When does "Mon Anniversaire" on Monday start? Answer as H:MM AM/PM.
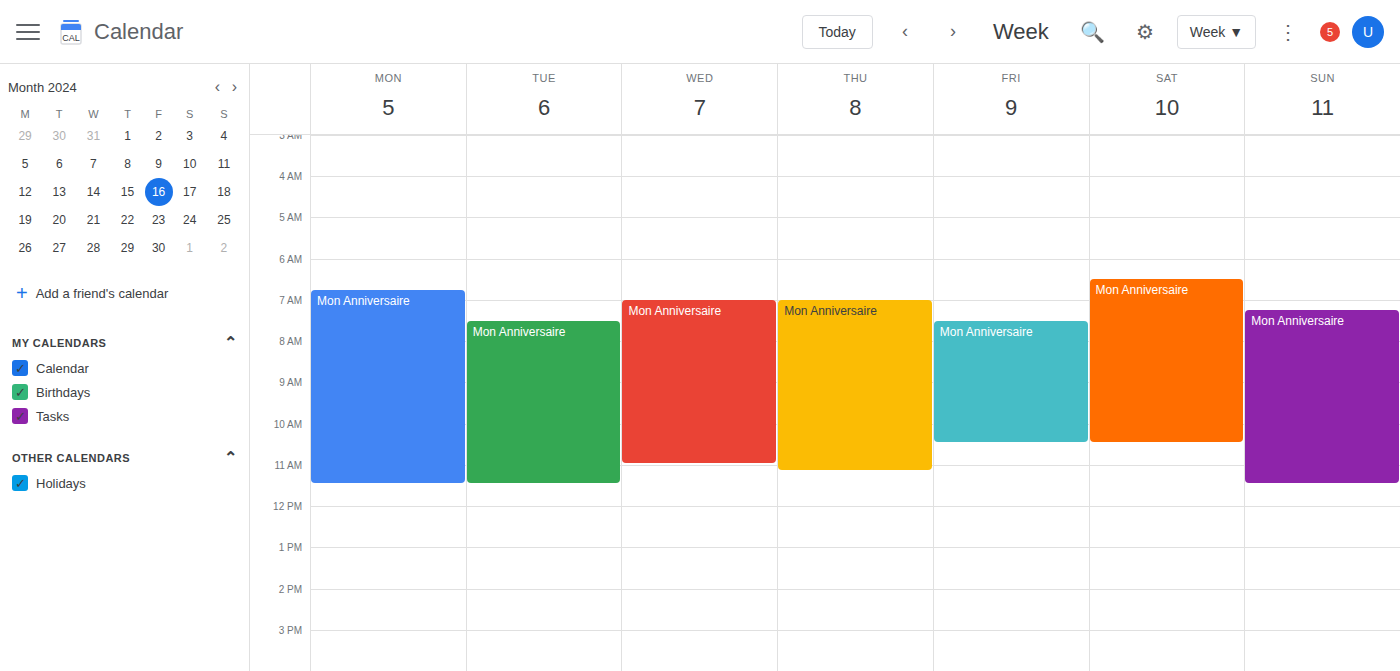
6:45 AM